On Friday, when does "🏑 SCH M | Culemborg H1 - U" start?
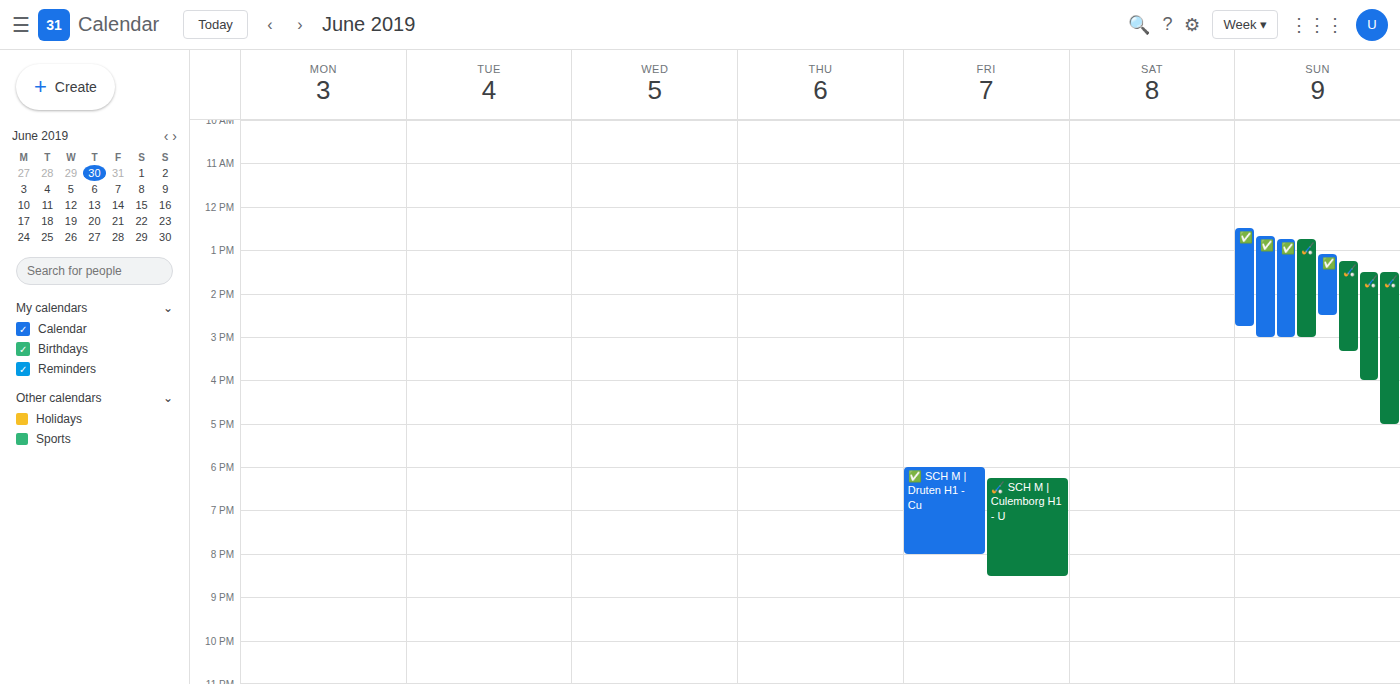
18:15